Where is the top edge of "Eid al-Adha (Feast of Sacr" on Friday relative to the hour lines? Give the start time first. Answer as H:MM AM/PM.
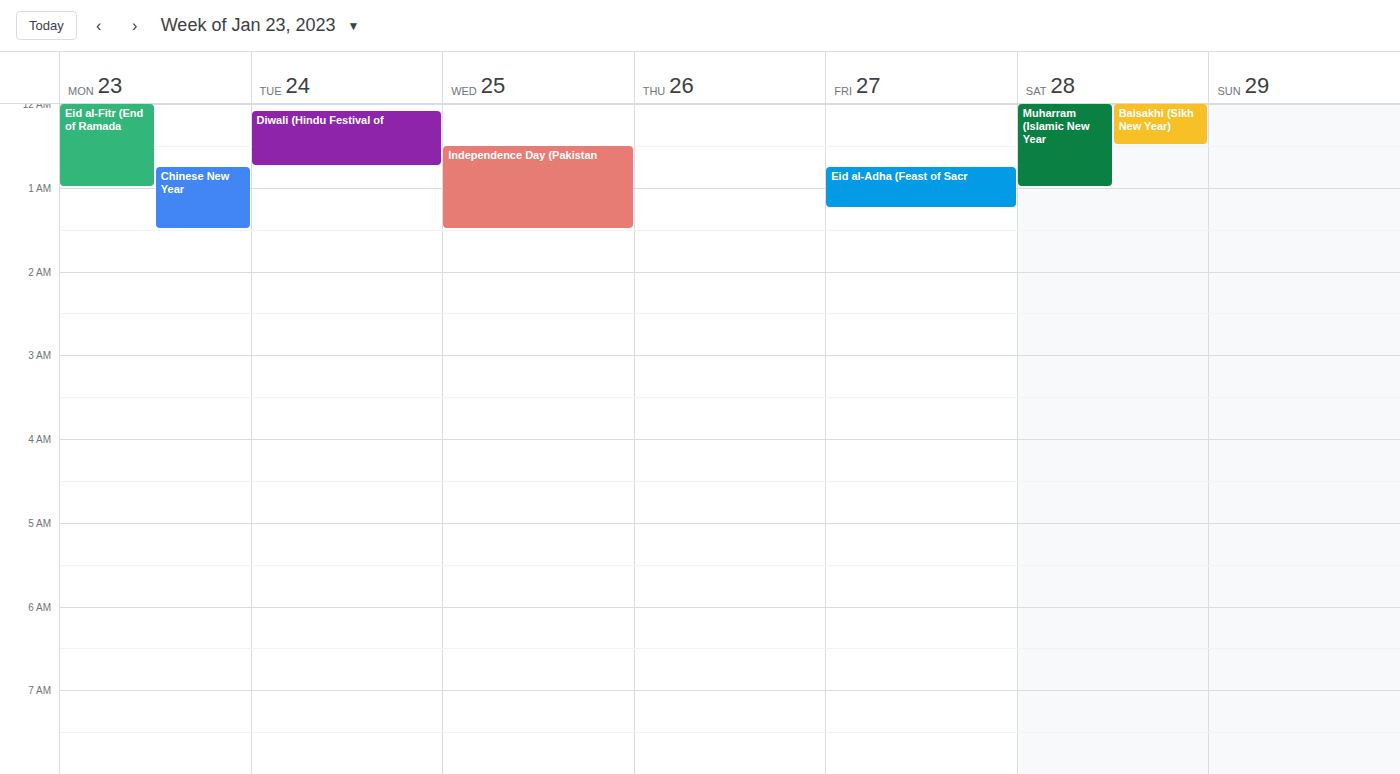
12:45 AM -- neither: three quarters of the way from the 12 AM line to the 1 AM line.